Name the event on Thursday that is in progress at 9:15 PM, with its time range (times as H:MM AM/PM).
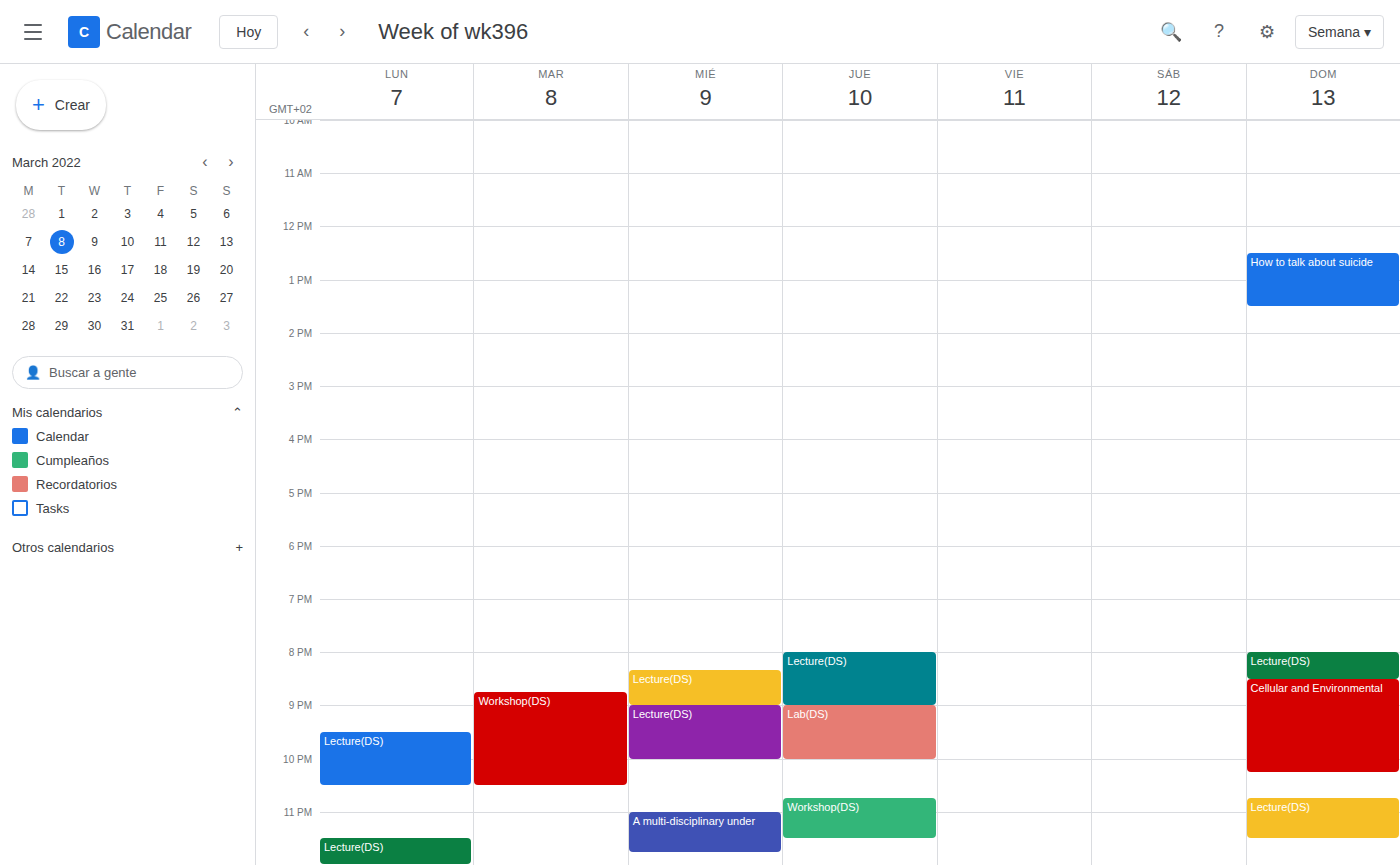
"Lab(DS)", 9:00 PM to 10:00 PM